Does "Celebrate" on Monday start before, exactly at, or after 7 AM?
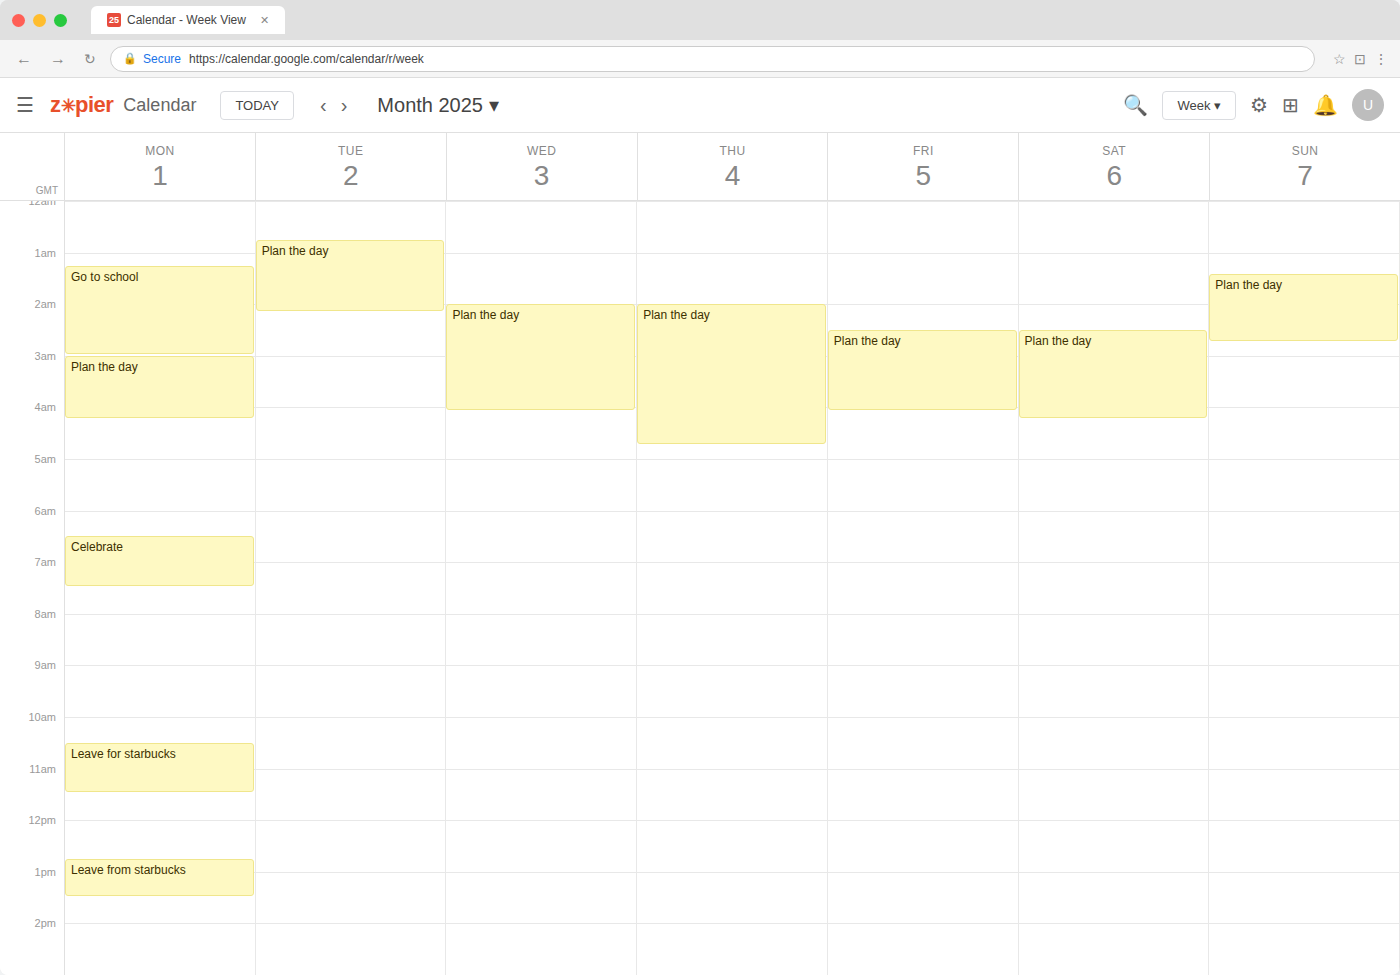
6:30 AM -- before 7 AM, 30 minutes above the 7 AM line.